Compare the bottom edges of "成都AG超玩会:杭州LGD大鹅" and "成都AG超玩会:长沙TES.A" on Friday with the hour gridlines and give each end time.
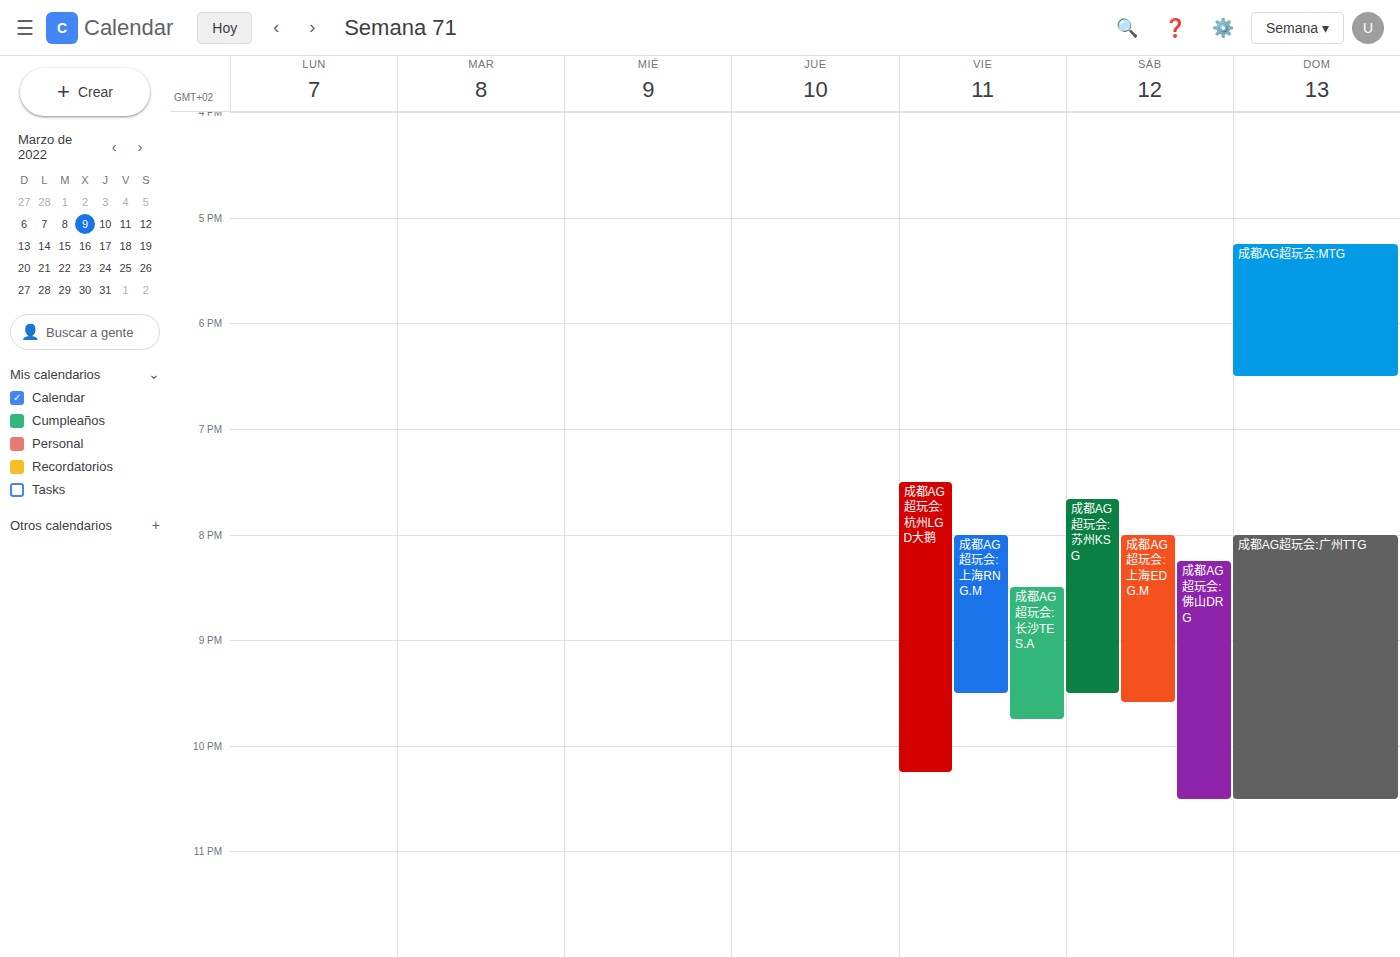
"成都AG超玩会:杭州LGD大鹅": 22:15, neither: a quarter of the way from the 22:00 line to the 23:00 line. "成都AG超玩会:长沙TES.A": 21:45, neither: three quarters of the way from the 21:00 line to the 22:00 line.